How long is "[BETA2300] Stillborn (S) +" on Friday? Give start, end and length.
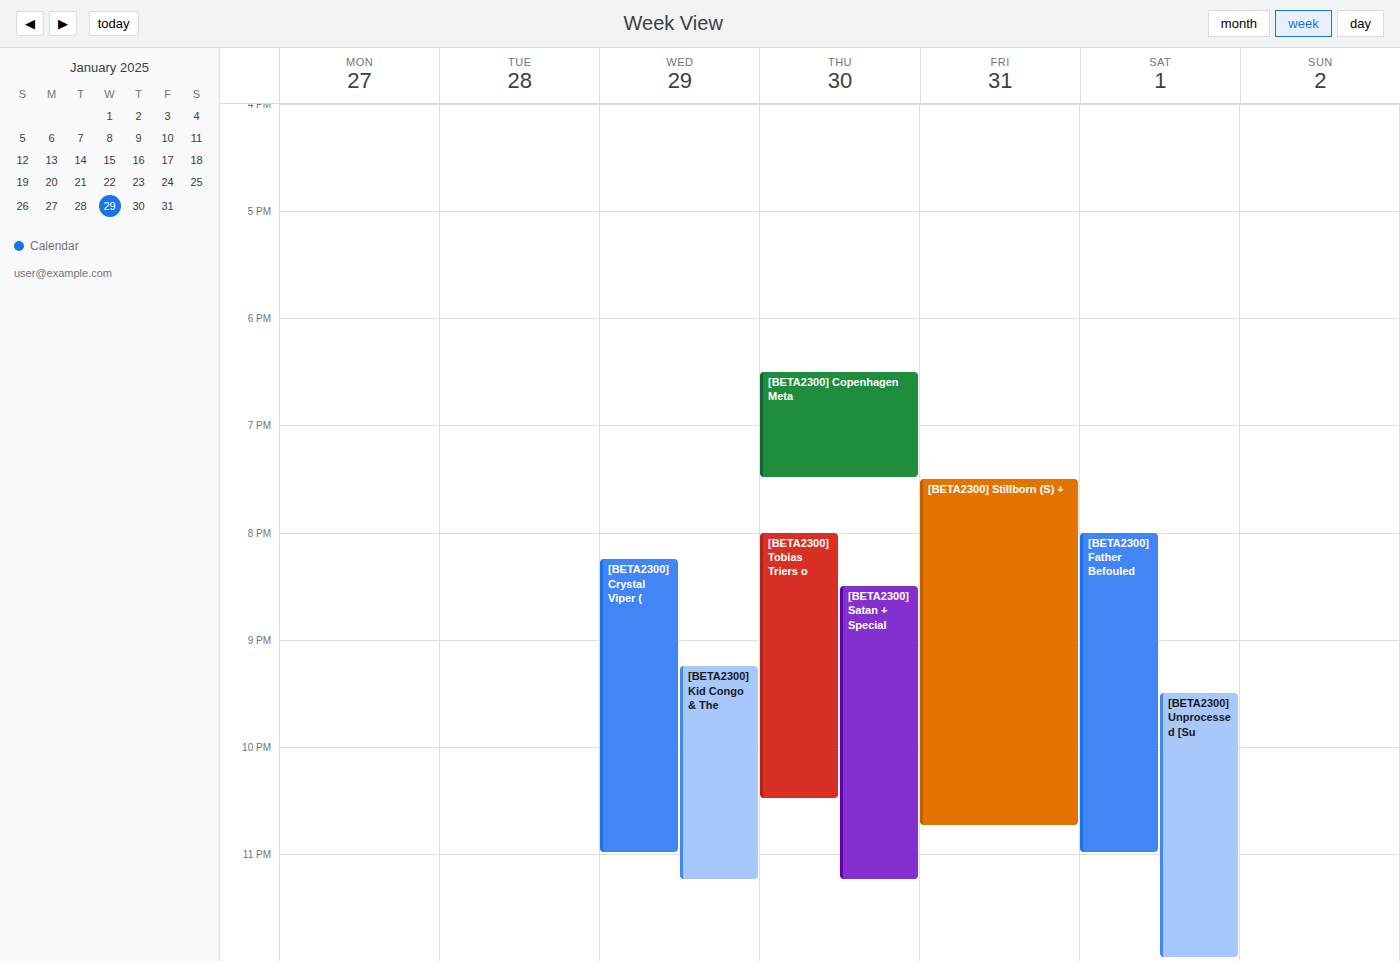
19:30 to 22:45, 3 hours 15 minutes